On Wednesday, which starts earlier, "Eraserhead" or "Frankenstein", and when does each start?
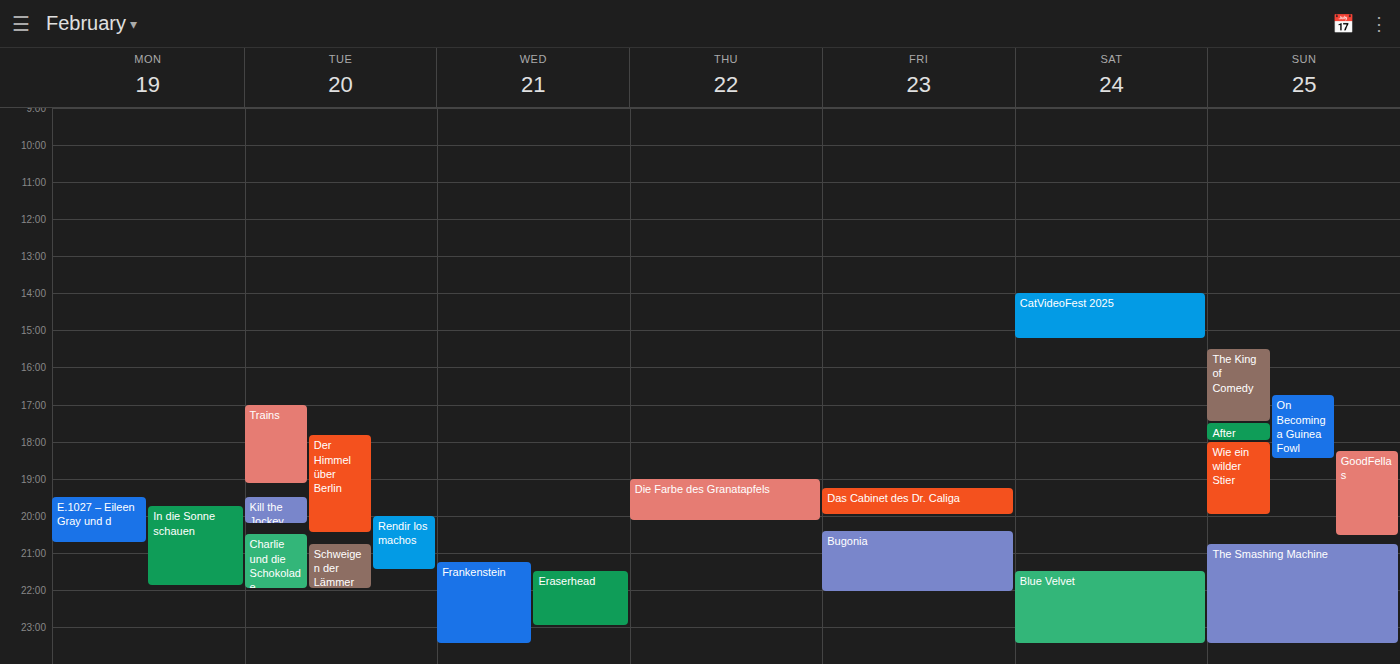
"Frankenstein" 9:15 PM; "Eraserhead" 9:30 PM.